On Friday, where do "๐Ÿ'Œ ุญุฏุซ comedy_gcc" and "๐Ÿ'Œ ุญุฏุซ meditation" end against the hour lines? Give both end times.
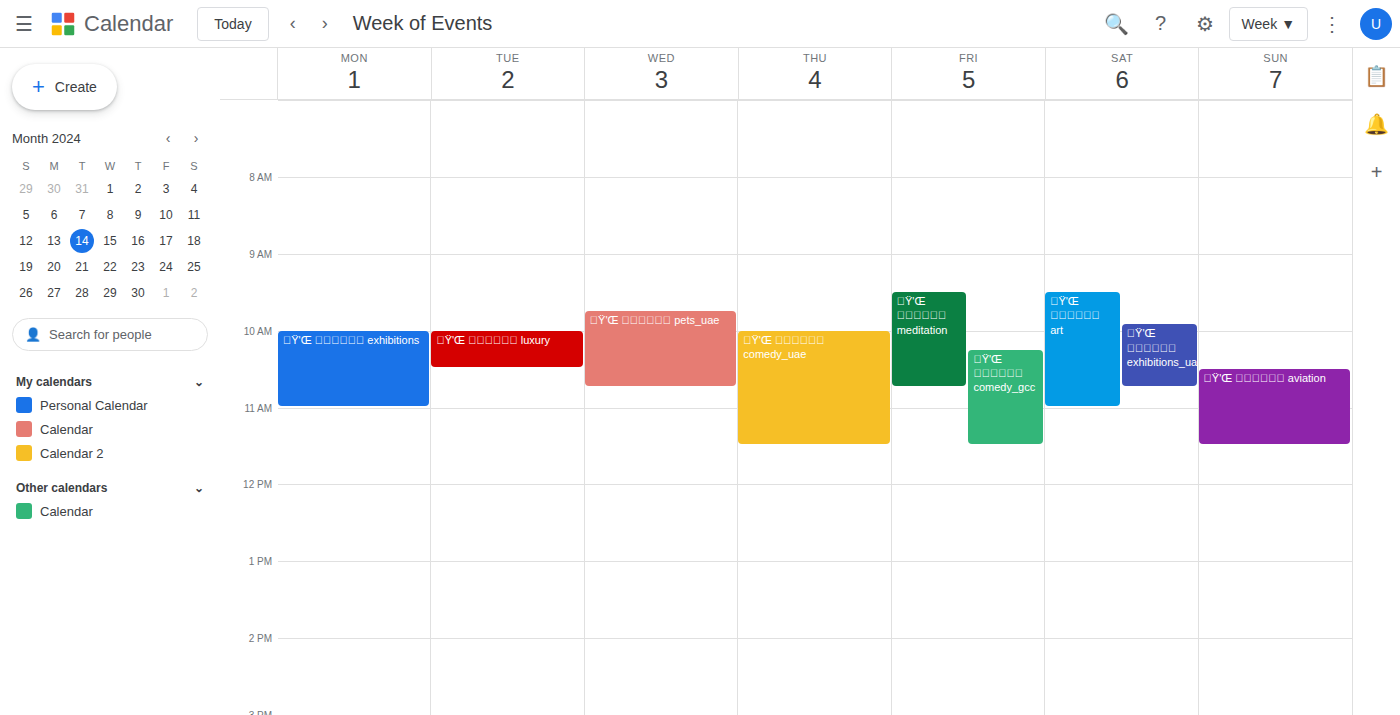
"๐Ÿ'Œ ุญุฏุซ comedy_gcc": 11:30 AM, halfway between the 11 AM and 12 PM lines. "๐Ÿ'Œ ุญุฏุซ meditation": 10:45 AM, neither: three quarters of the way from the 10 AM line to the 11 AM line.